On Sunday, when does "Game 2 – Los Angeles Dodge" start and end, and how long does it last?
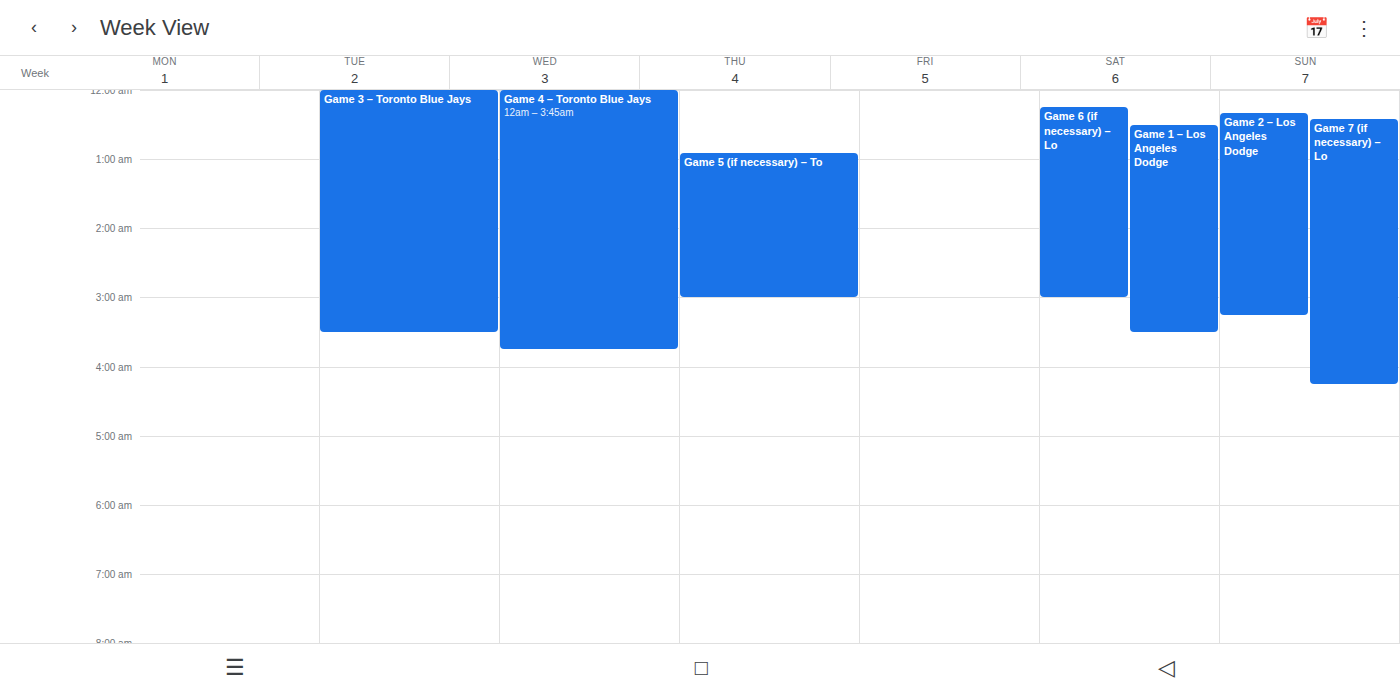
12:20 AM to 3:15 AM, 2 hours 55 minutes